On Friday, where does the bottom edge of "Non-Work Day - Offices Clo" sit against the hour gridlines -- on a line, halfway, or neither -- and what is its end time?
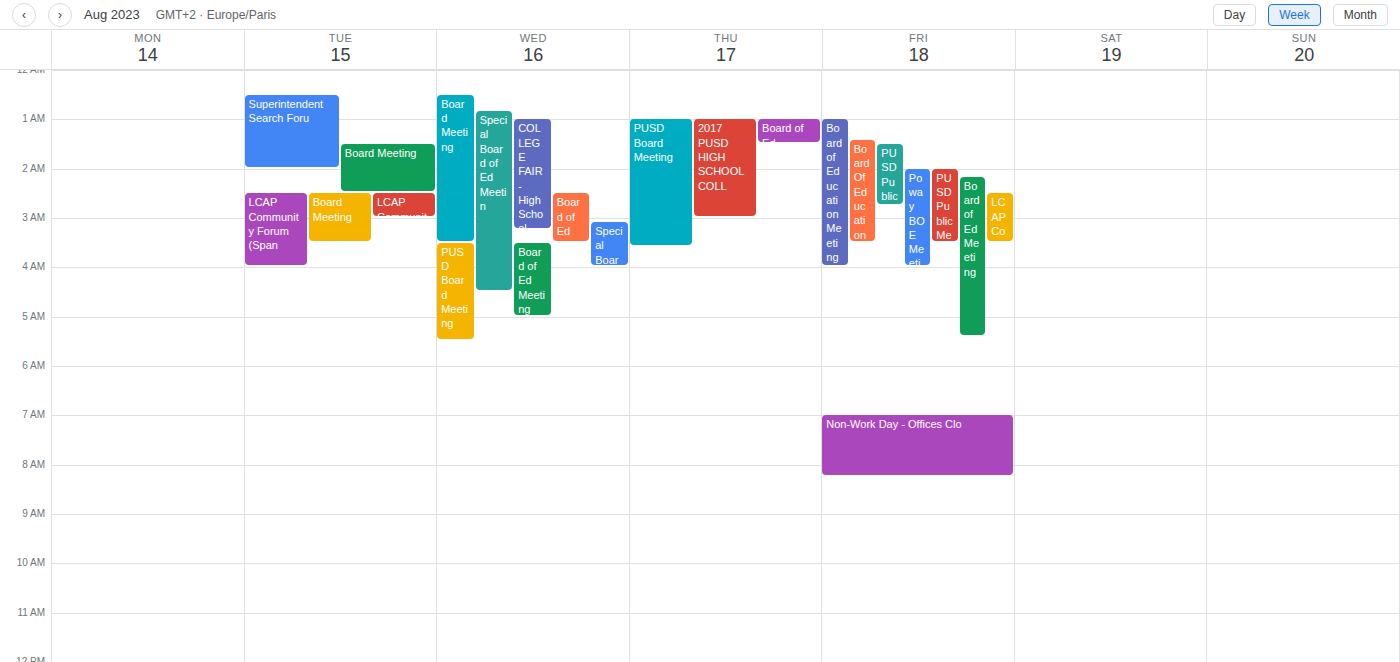
8:15 AM -- neither: a quarter of the way from the 8 AM line to the 9 AM line.